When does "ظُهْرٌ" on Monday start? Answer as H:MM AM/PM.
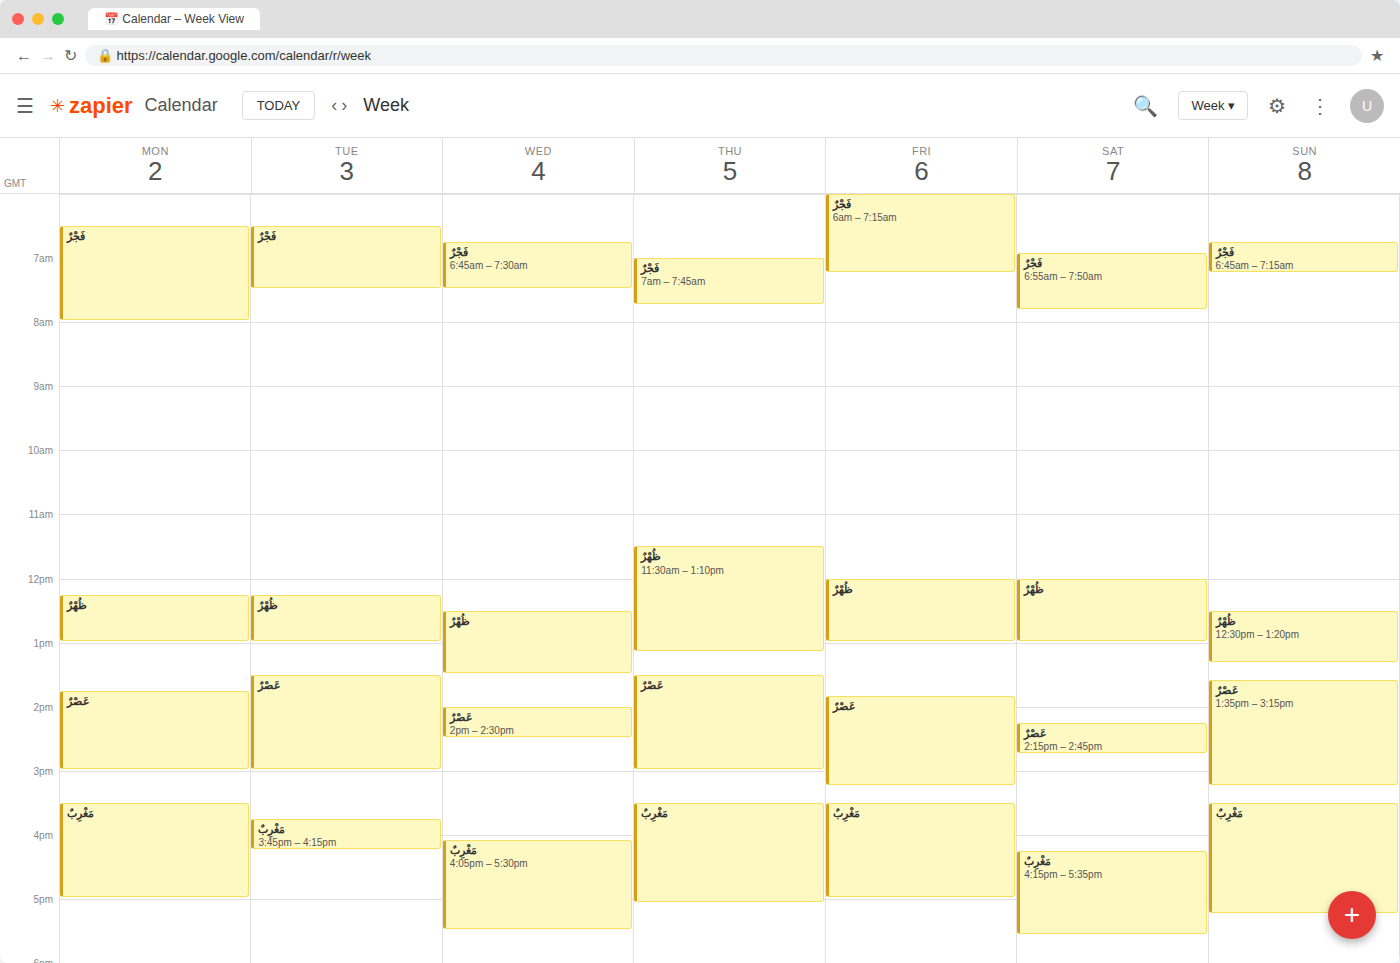
12:15 PM